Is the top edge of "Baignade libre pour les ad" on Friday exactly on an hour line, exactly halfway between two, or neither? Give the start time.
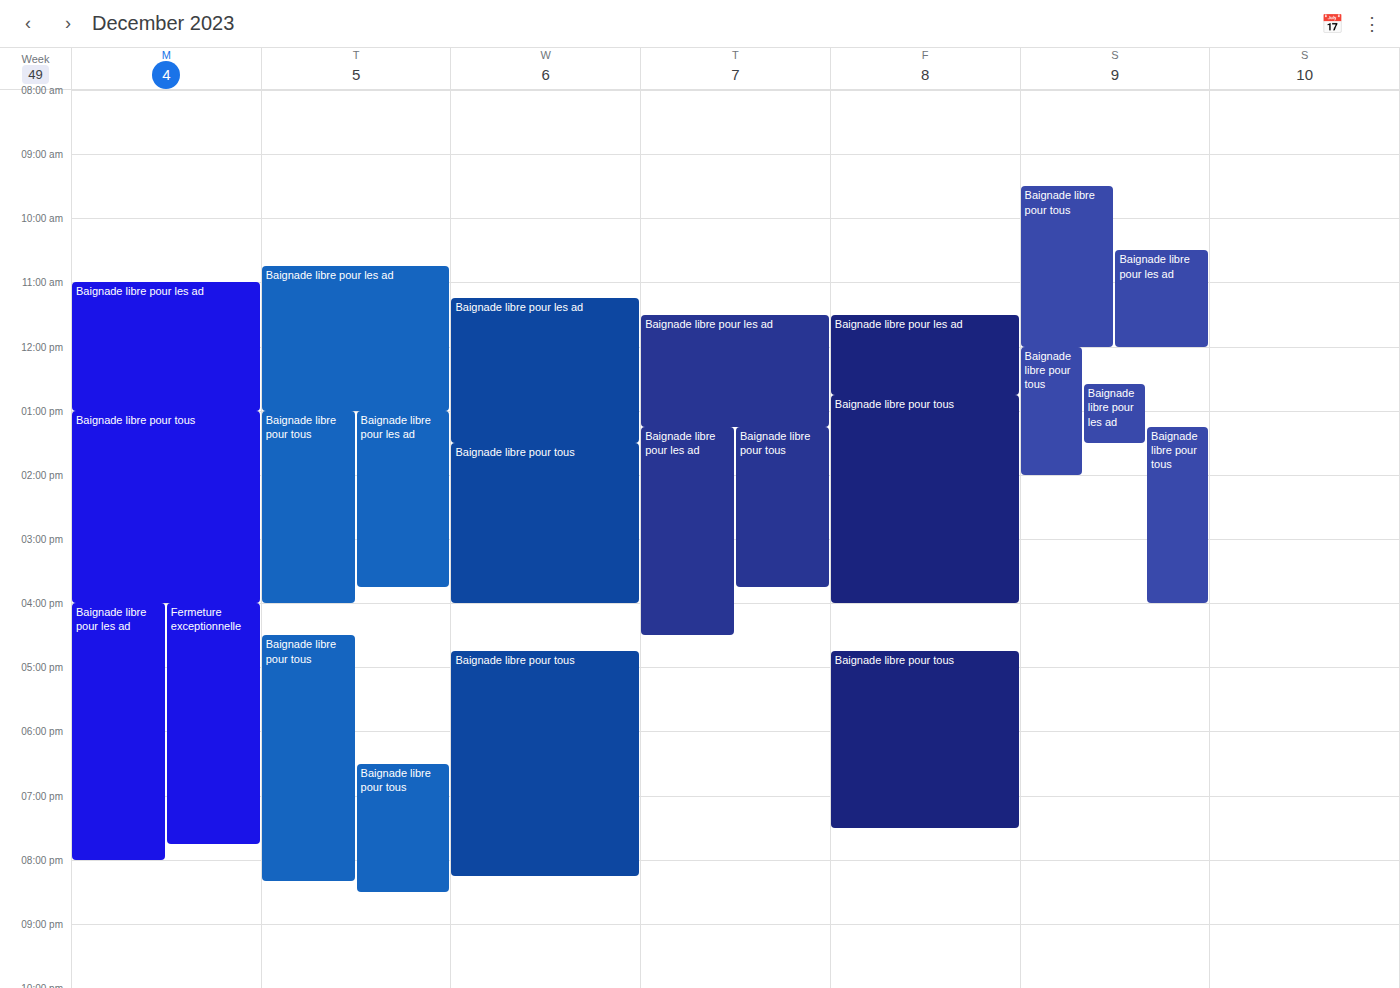
11:30 AM -- halfway between the 11 AM and 12 PM lines.